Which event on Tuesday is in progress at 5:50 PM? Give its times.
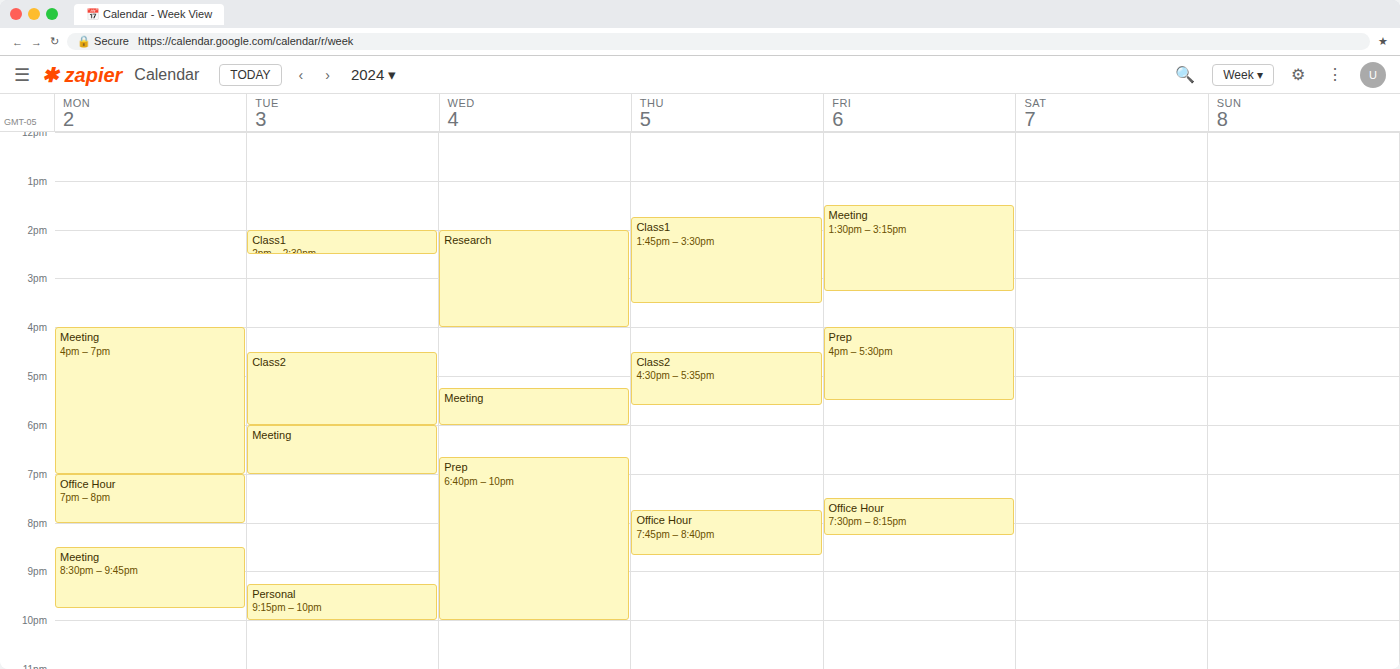
"Class2", 4:30 PM to 6:00 PM